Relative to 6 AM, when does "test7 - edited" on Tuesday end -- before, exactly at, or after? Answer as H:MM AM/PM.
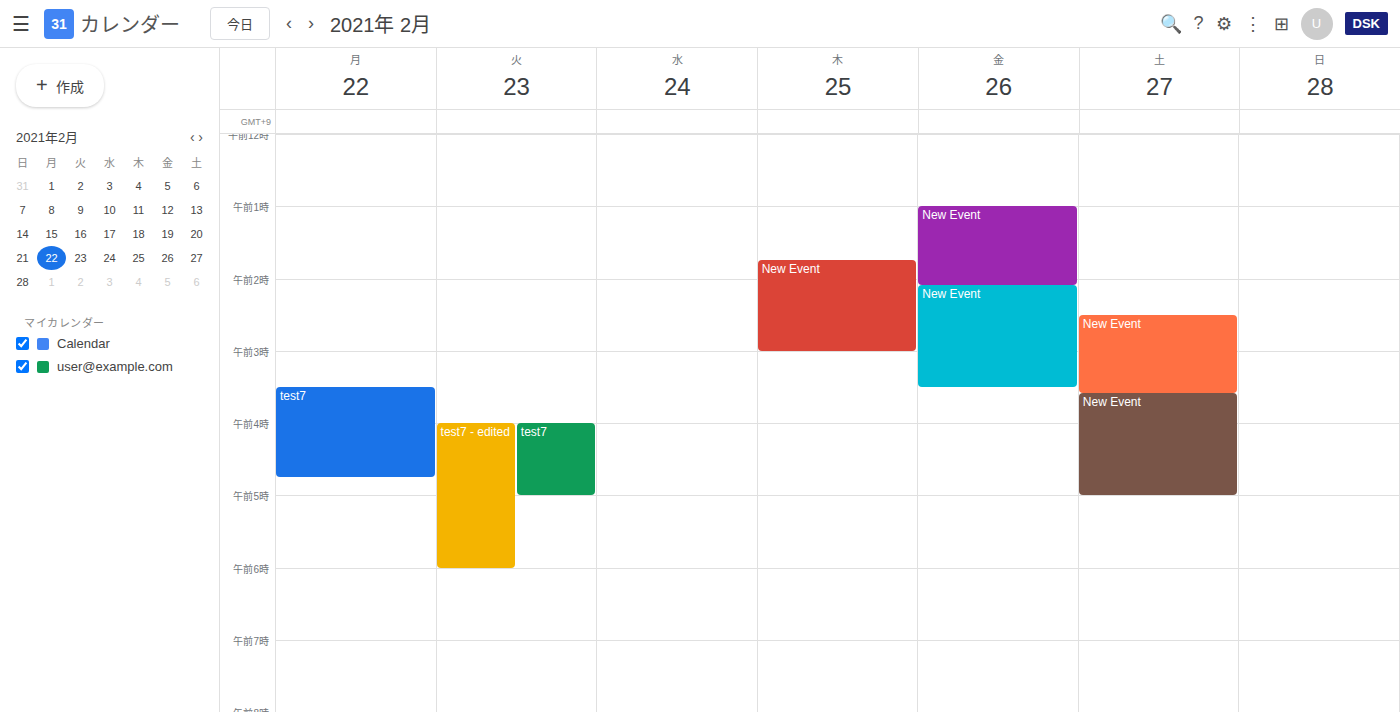
6:00 AM -- exactly at 6 AM, on the 6 AM line.